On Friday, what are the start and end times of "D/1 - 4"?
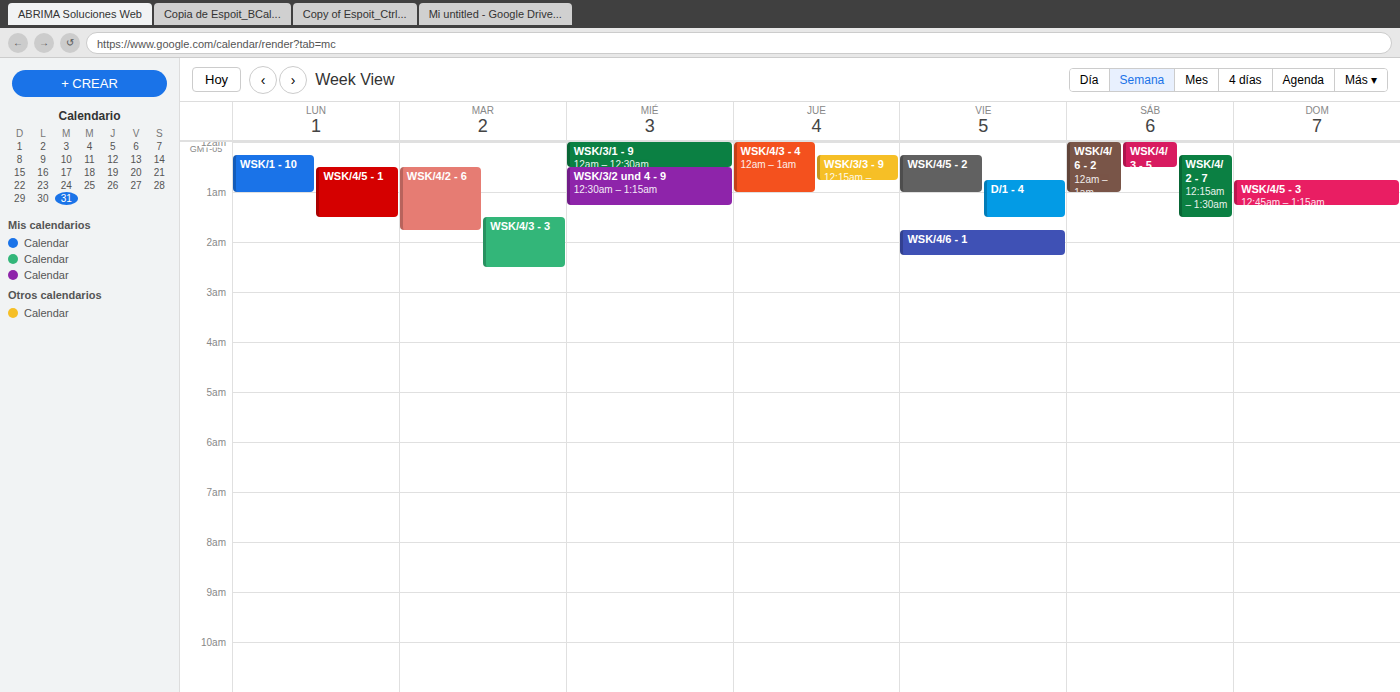
12:45 AM to 1:30 AM